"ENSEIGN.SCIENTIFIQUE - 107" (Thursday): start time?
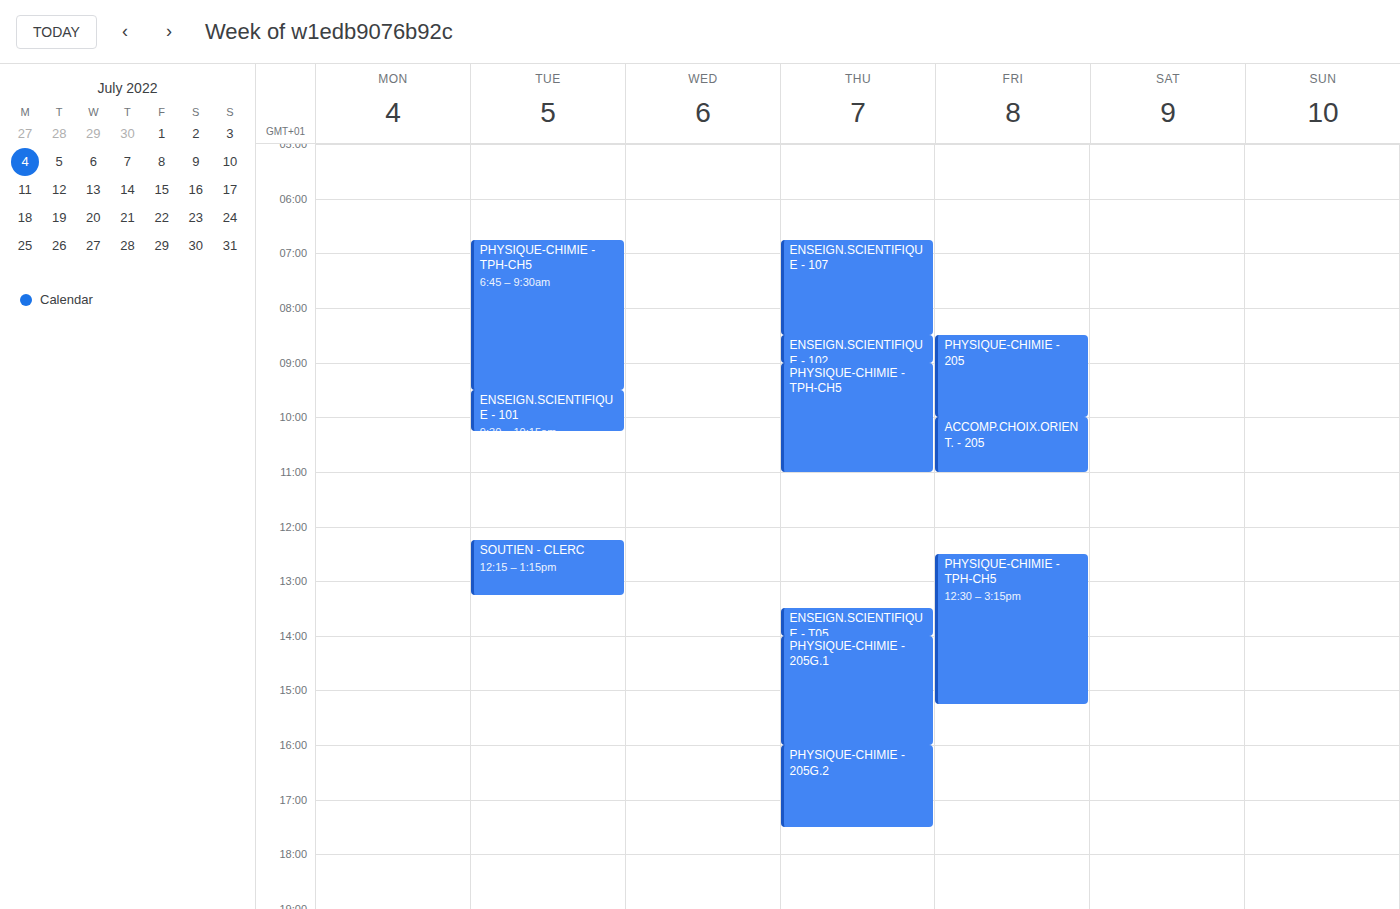
6:45 AM